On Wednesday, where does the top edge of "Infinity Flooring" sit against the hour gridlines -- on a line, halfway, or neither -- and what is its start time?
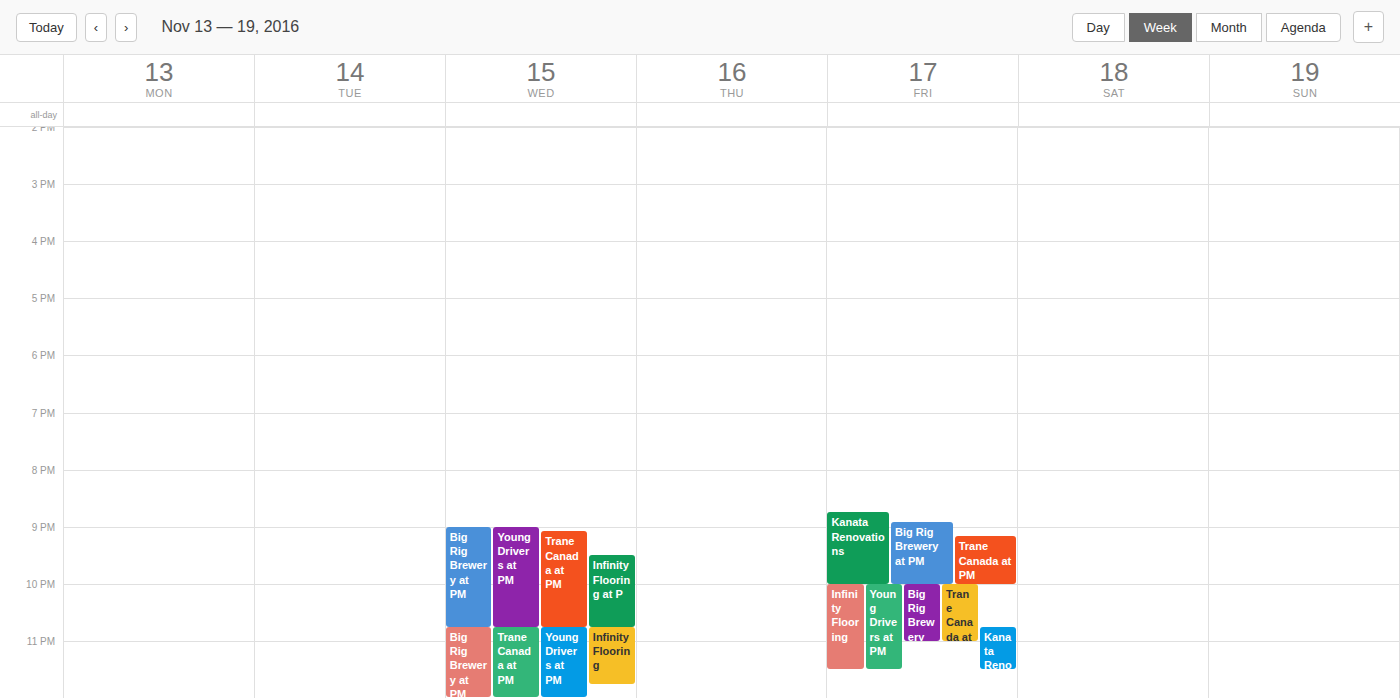
22:45 -- neither: three quarters of the way from the 22:00 line to the 23:00 line.